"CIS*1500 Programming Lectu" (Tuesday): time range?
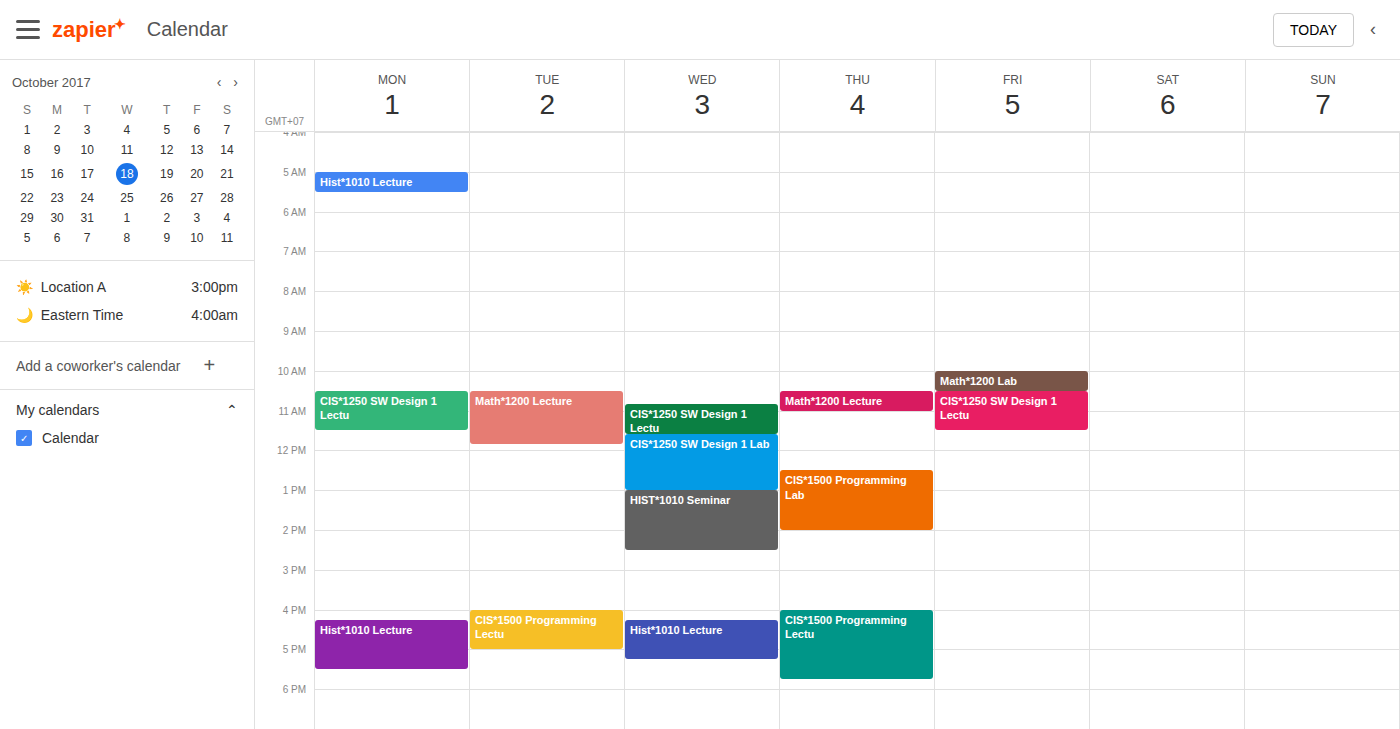
4:00 PM to 5:00 PM